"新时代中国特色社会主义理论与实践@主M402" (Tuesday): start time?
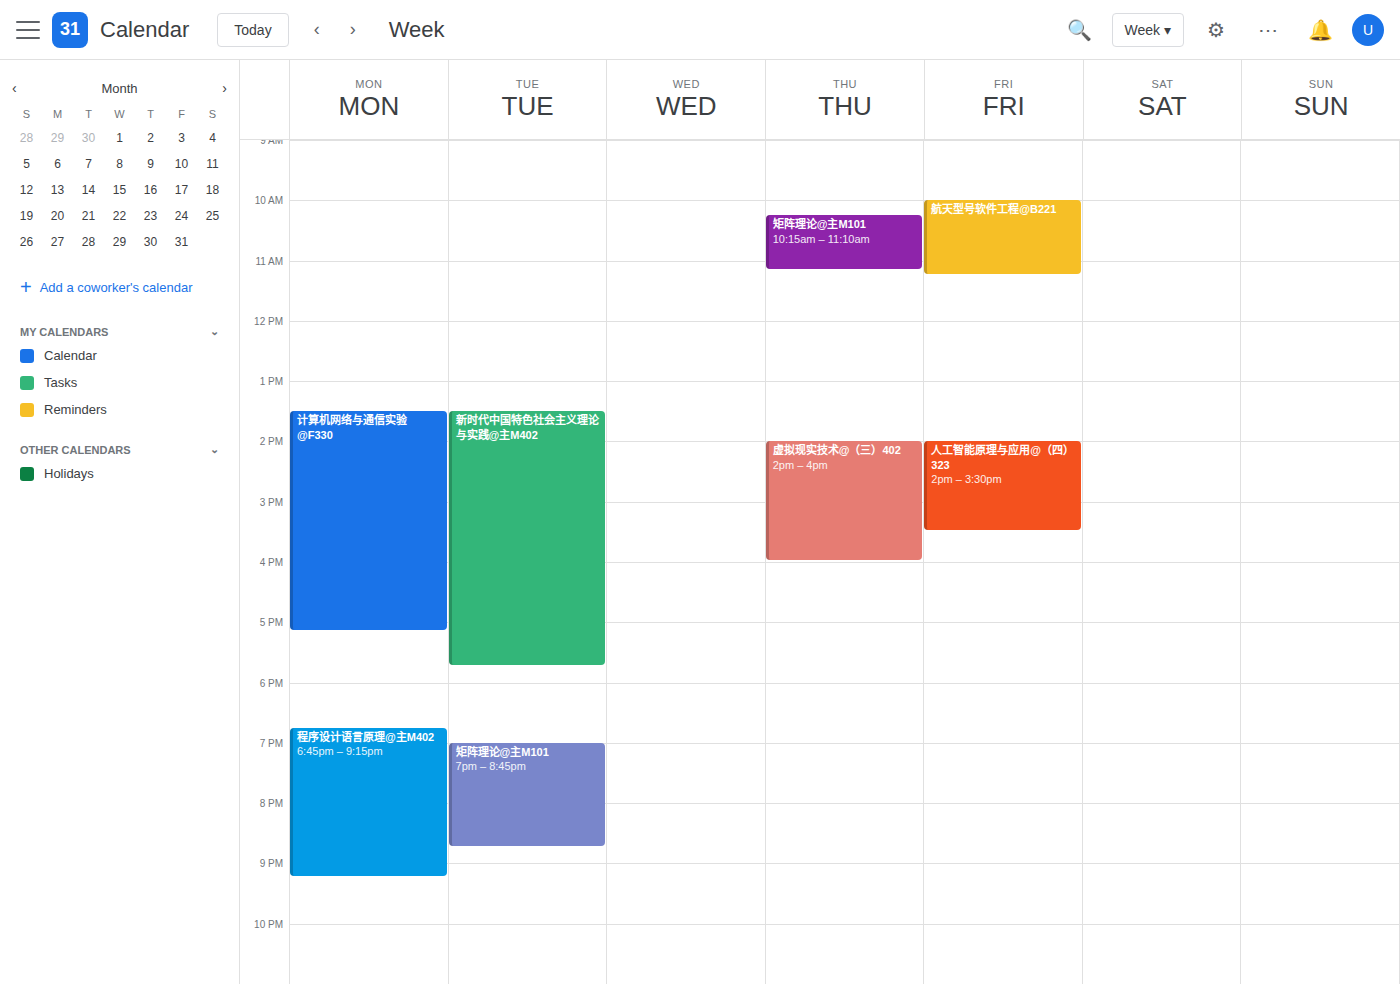
1:30 PM